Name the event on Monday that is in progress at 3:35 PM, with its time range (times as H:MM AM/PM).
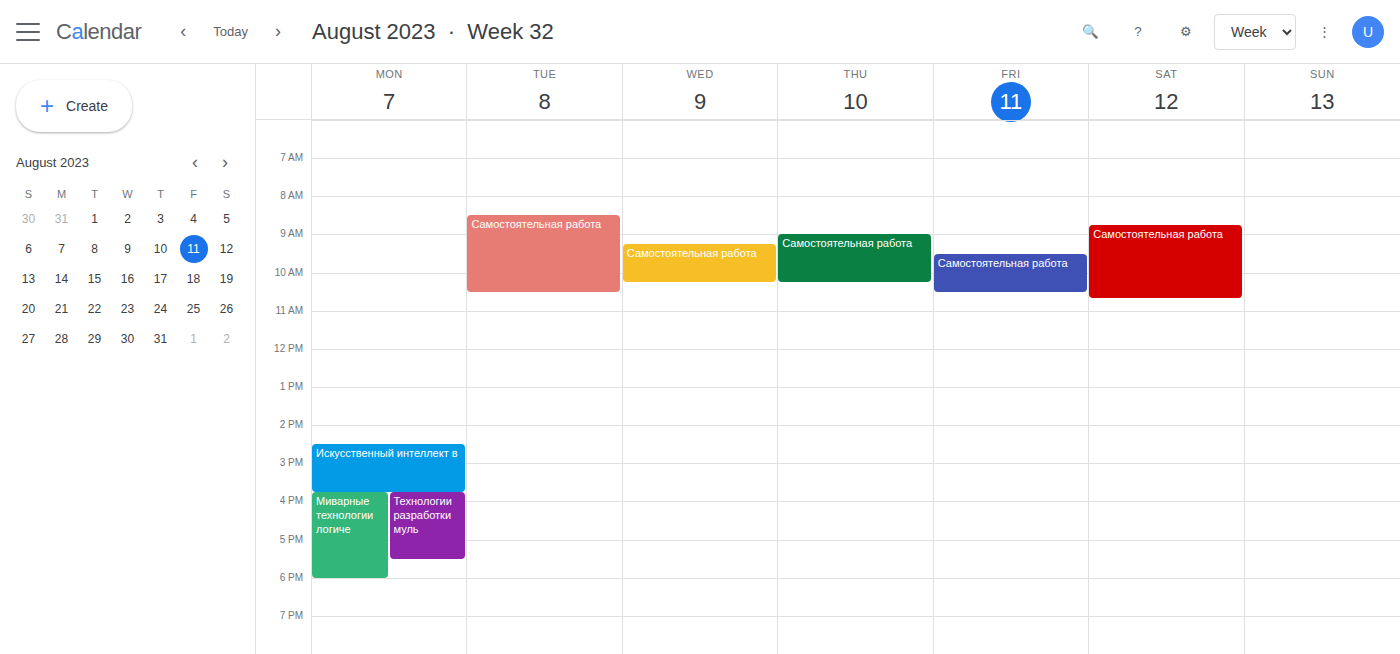
"Искусственный интеллект в", 2:30 PM to 3:45 PM